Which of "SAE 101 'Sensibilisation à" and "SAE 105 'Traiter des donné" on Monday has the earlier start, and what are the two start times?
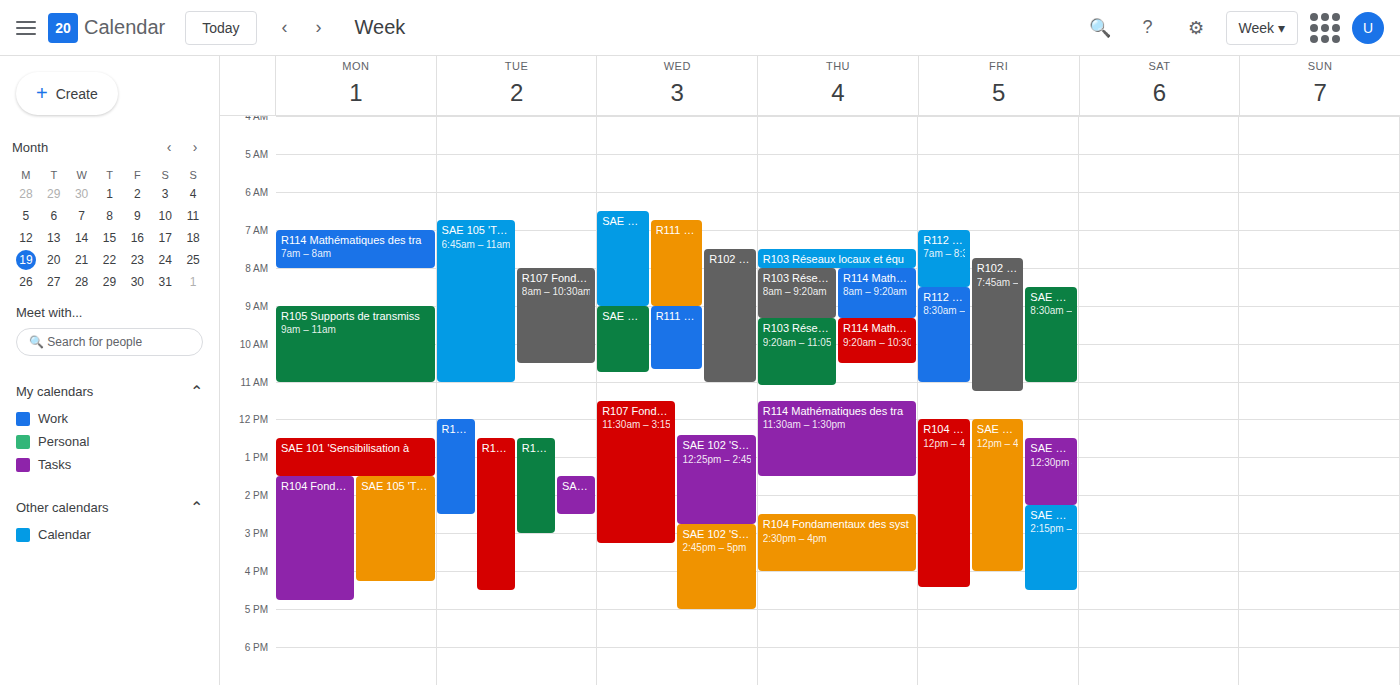
"SAE 101 'Sensibilisation à" 12:30 PM; "SAE 105 'Traiter des donné" 1:30 PM.